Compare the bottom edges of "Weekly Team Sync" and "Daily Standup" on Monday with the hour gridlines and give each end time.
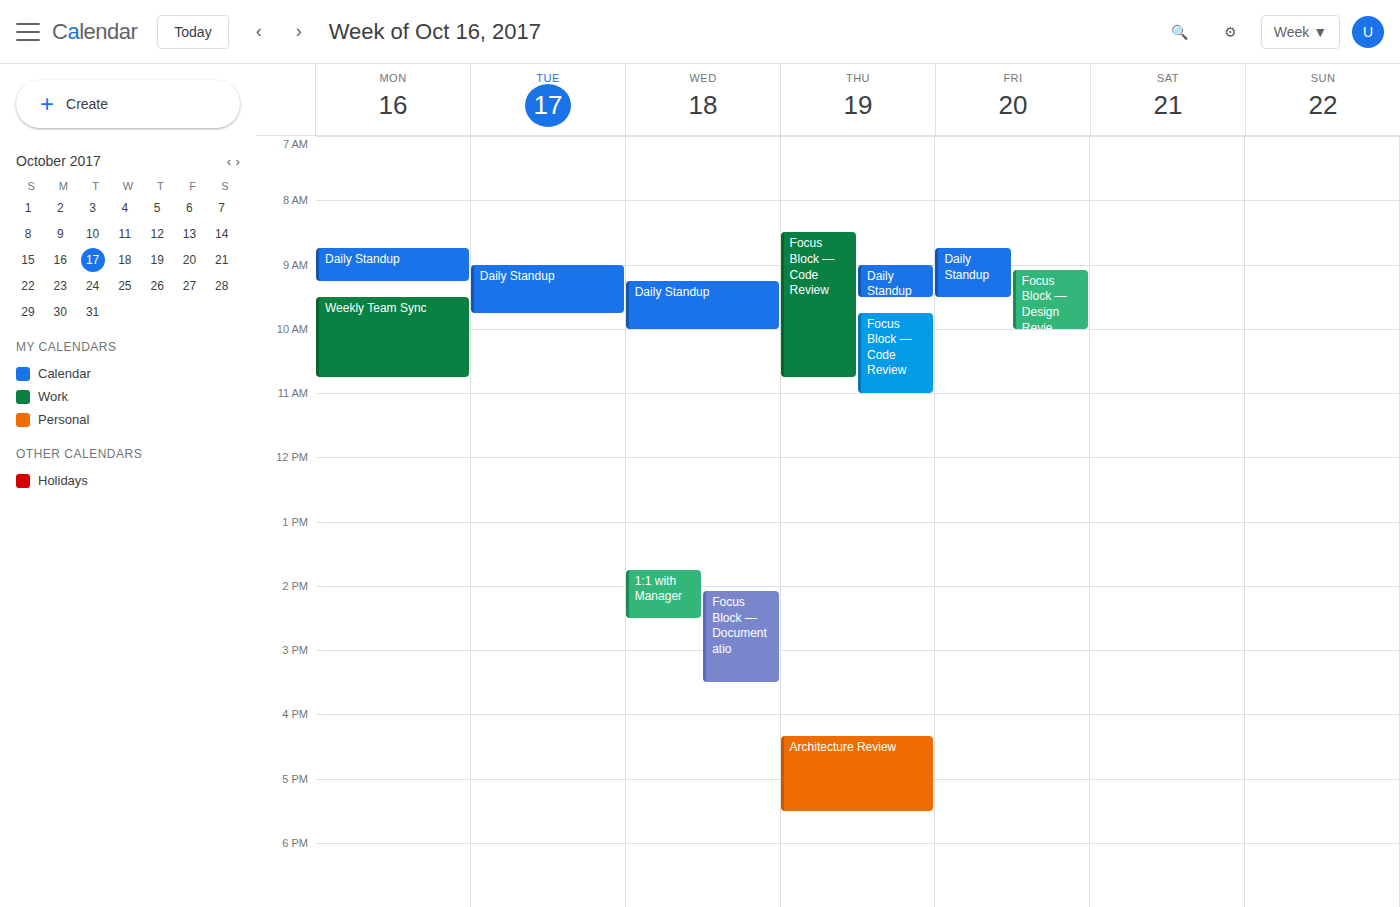
"Weekly Team Sync": 10:45 AM, neither: three quarters of the way from the 10 AM line to the 11 AM line. "Daily Standup": 9:15 AM, neither: a quarter of the way from the 9 AM line to the 10 AM line.